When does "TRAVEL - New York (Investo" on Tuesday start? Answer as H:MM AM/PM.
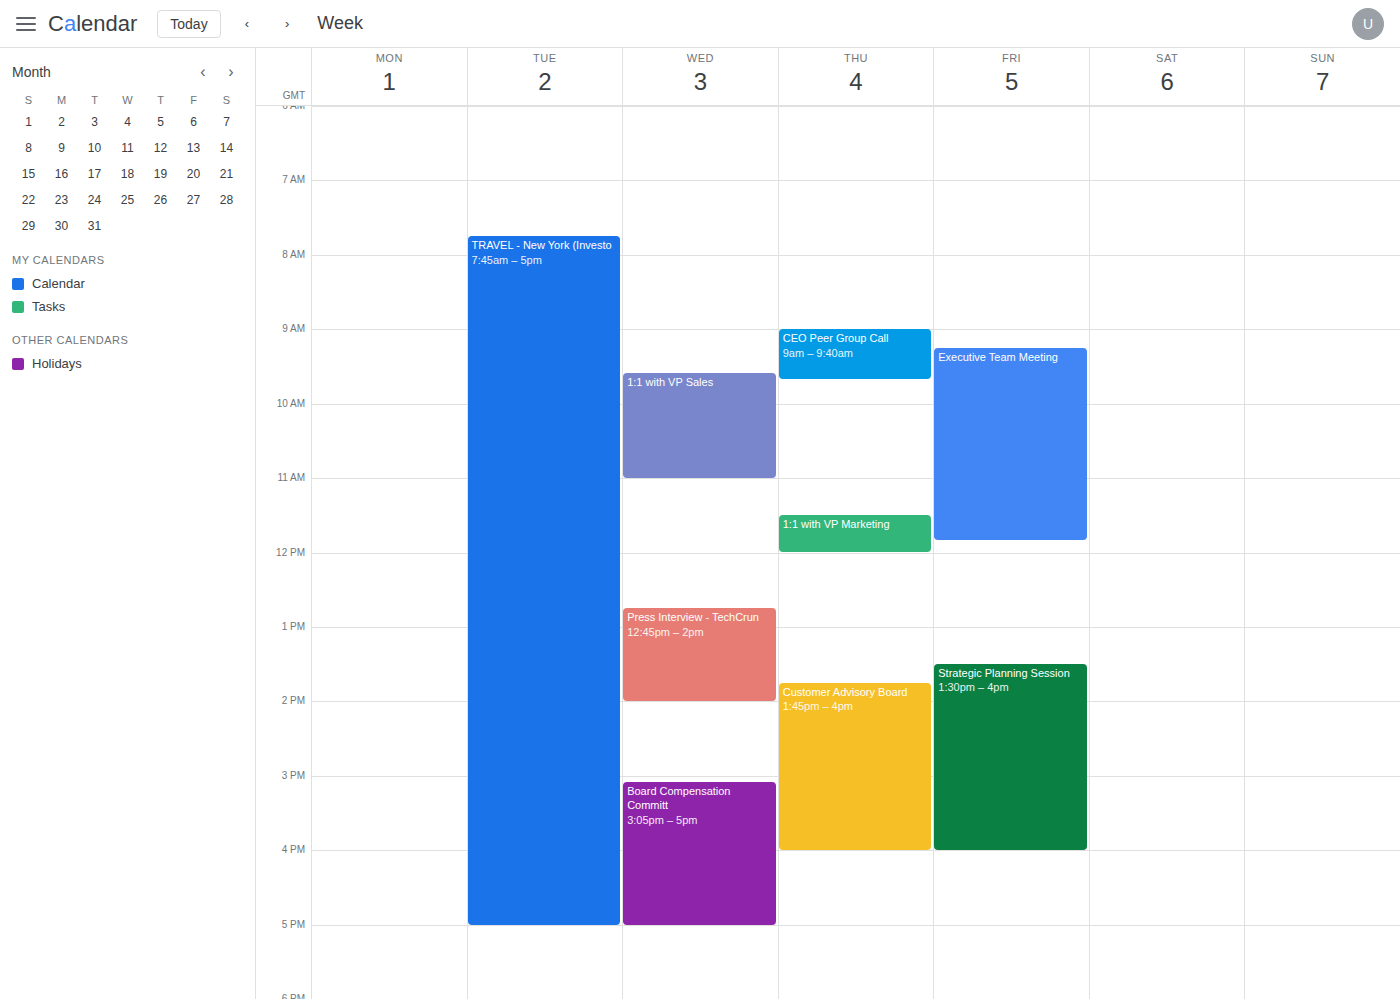
7:45 AM